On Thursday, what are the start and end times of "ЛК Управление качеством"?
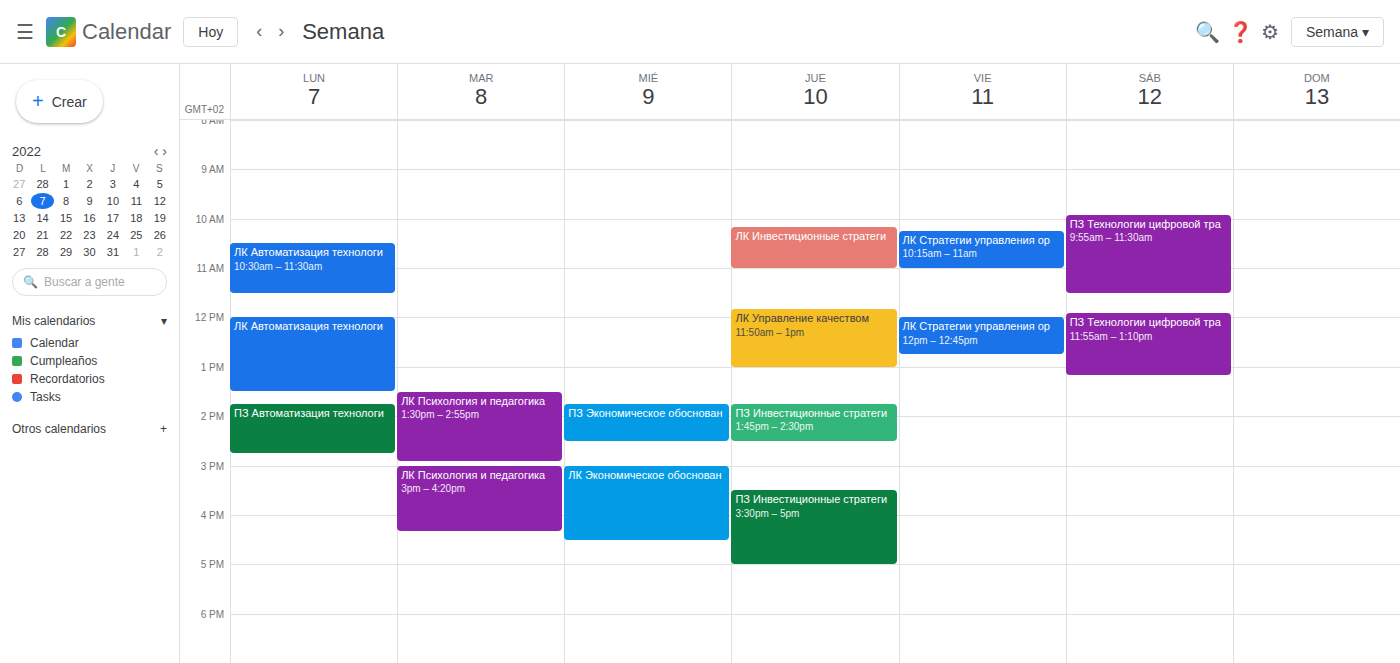
11:50 AM to 1:00 PM